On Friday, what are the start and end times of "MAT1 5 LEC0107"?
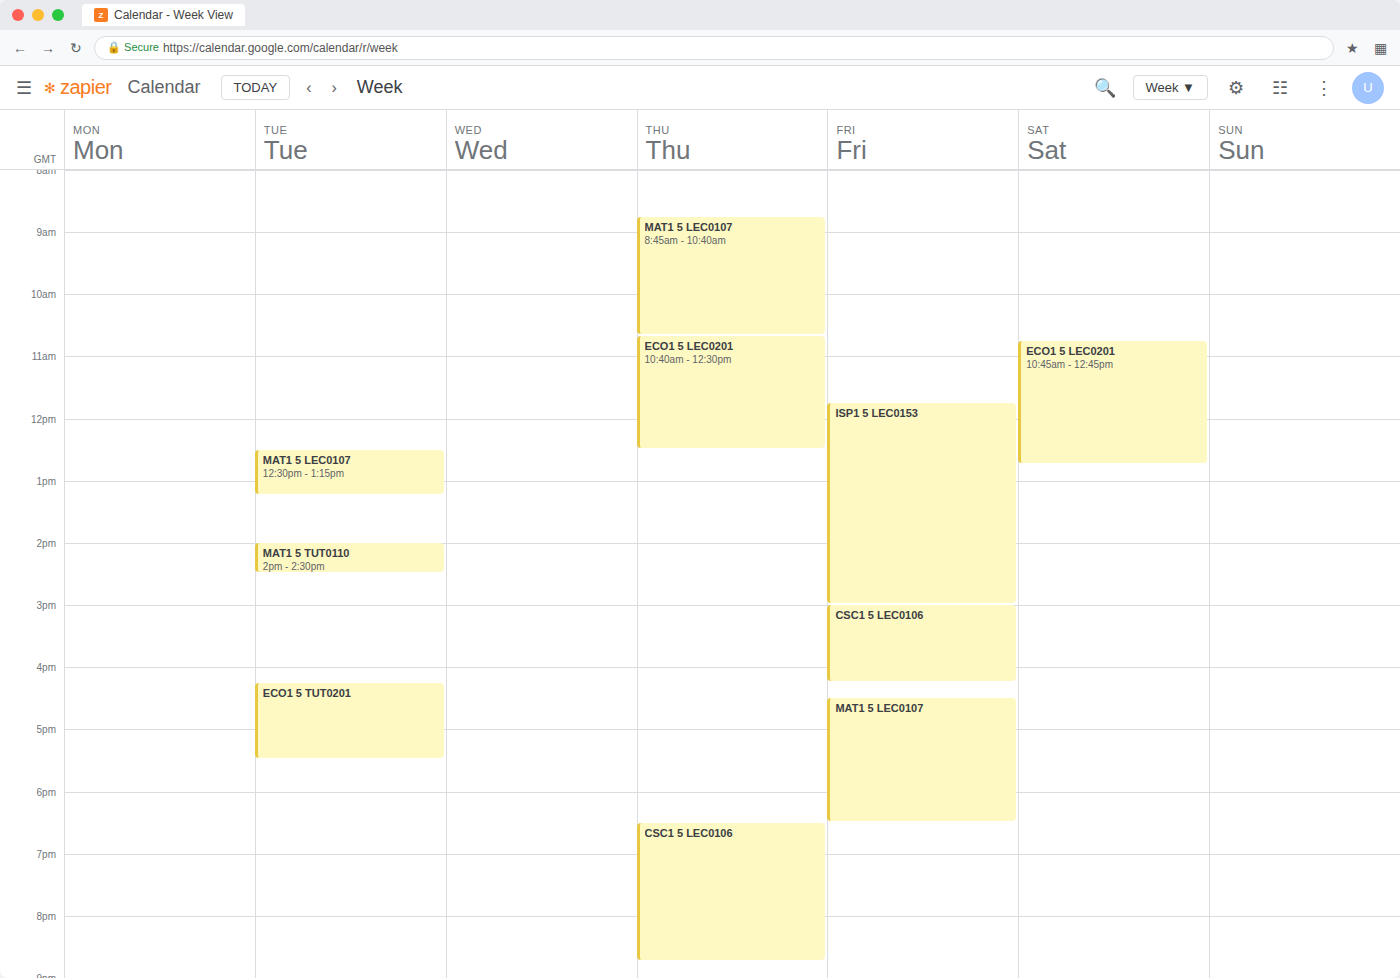
4:30 PM to 6:30 PM